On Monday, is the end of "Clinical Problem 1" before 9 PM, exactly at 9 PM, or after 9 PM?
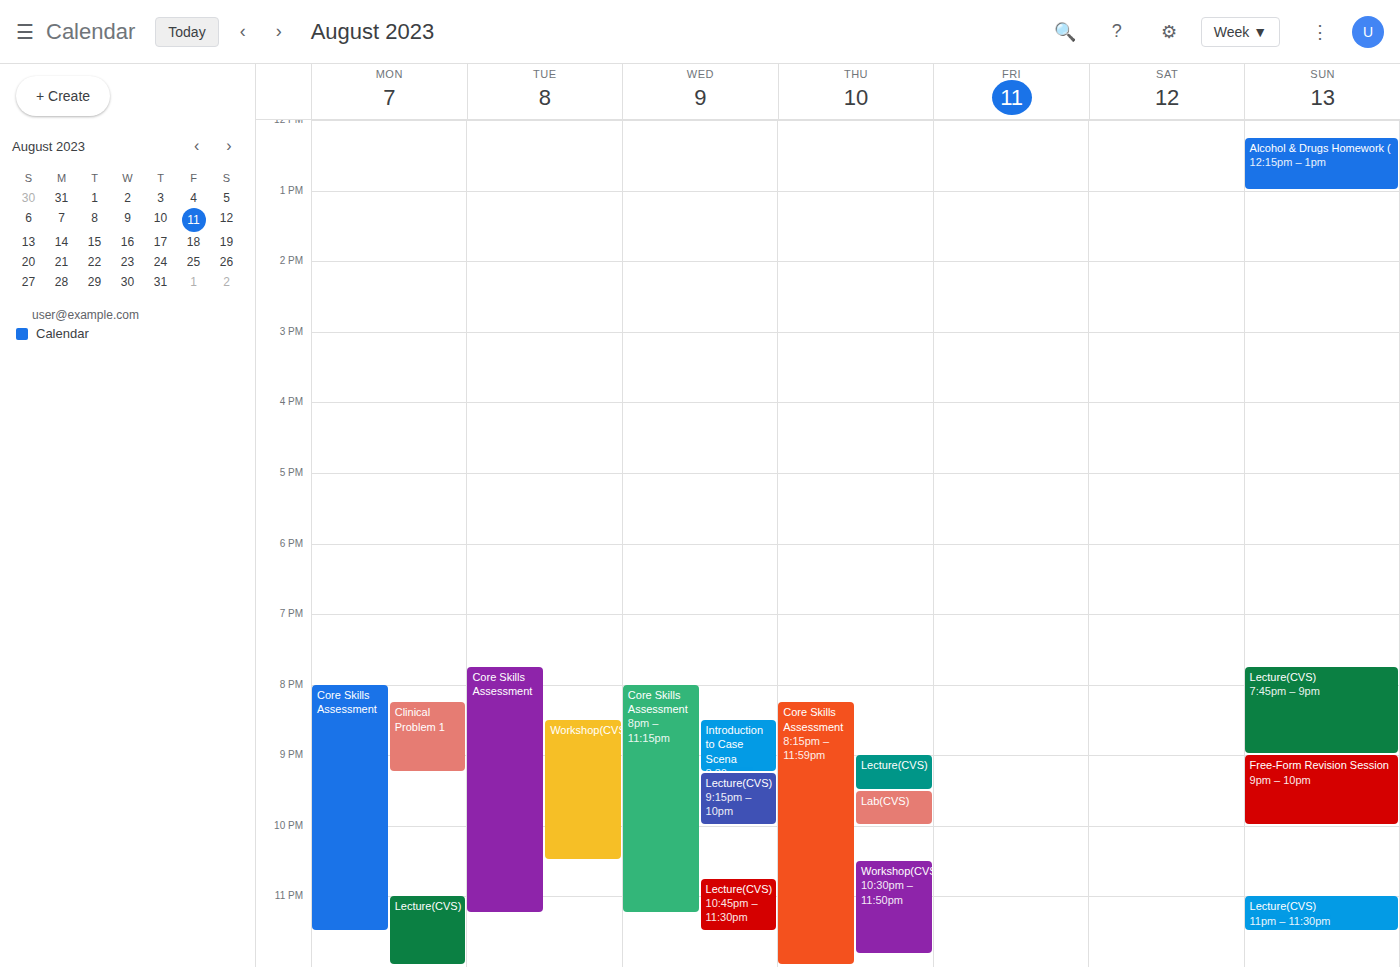
9:15 PM -- after 9 PM, 15 minutes below the 9 PM line.